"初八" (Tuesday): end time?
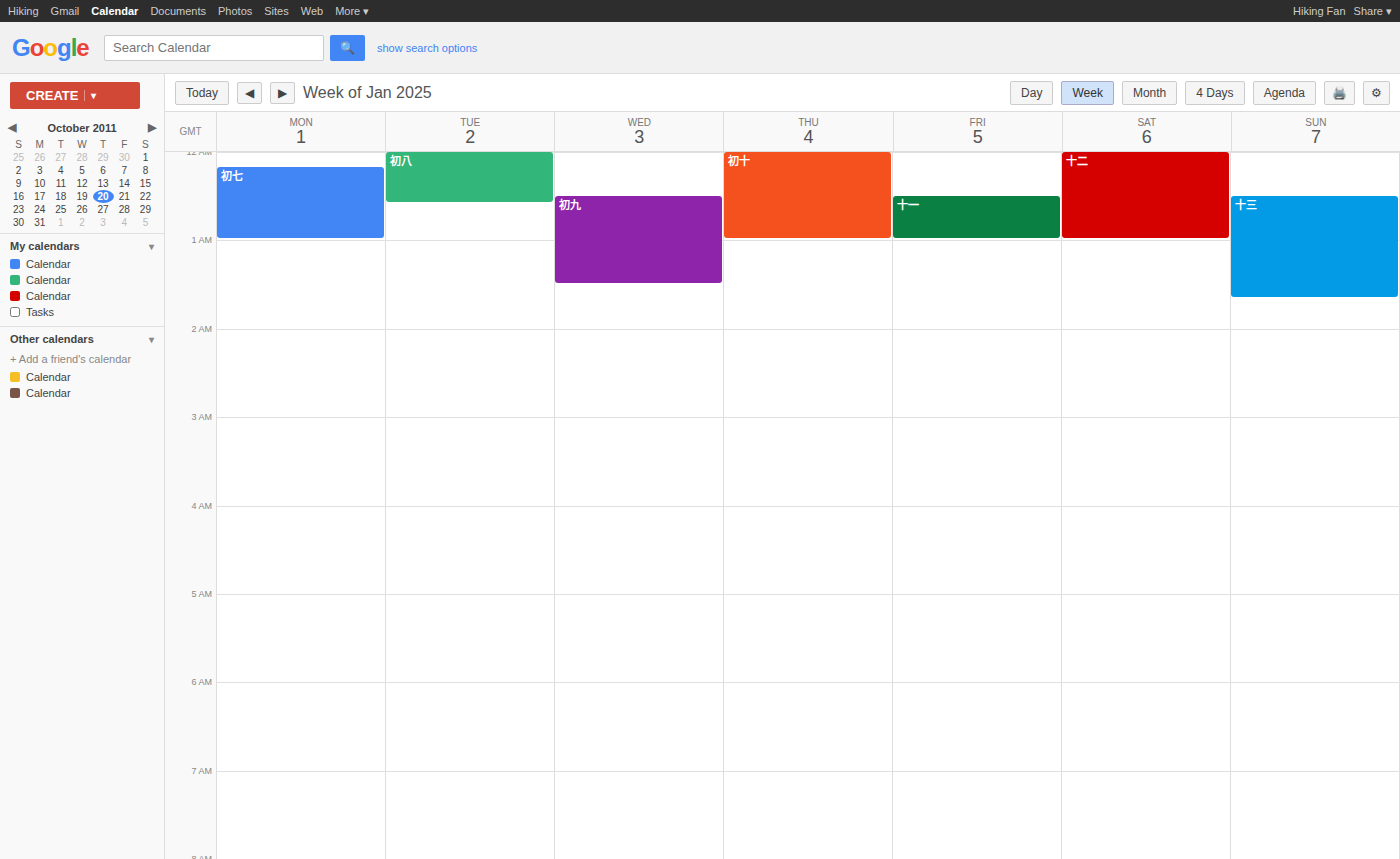
12:35 AM